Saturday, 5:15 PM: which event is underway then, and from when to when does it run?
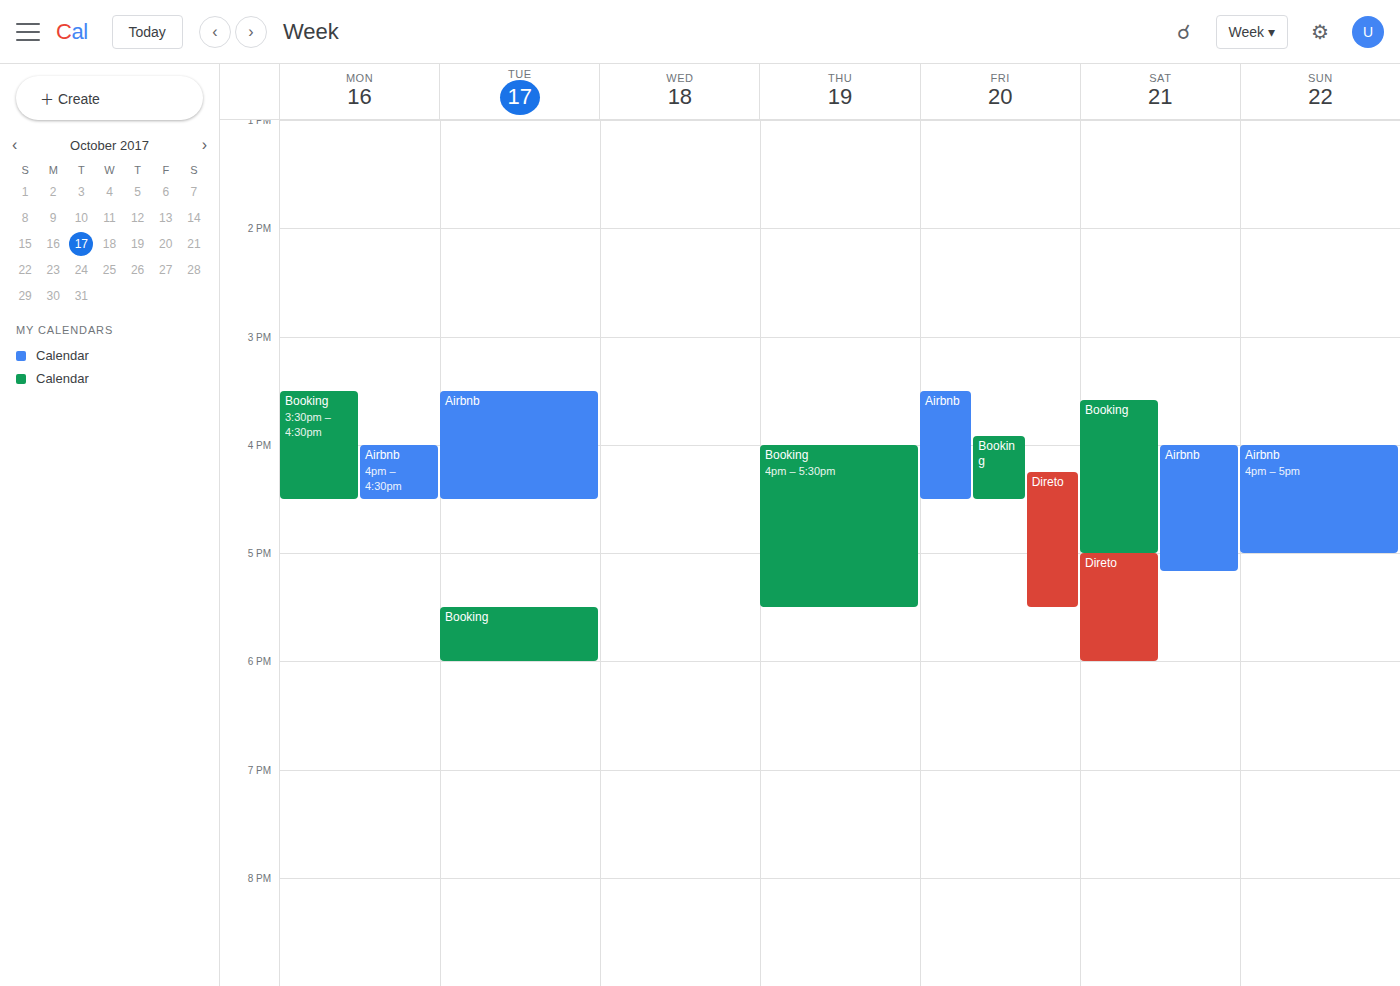
"Direto", 5:00 PM to 6:00 PM